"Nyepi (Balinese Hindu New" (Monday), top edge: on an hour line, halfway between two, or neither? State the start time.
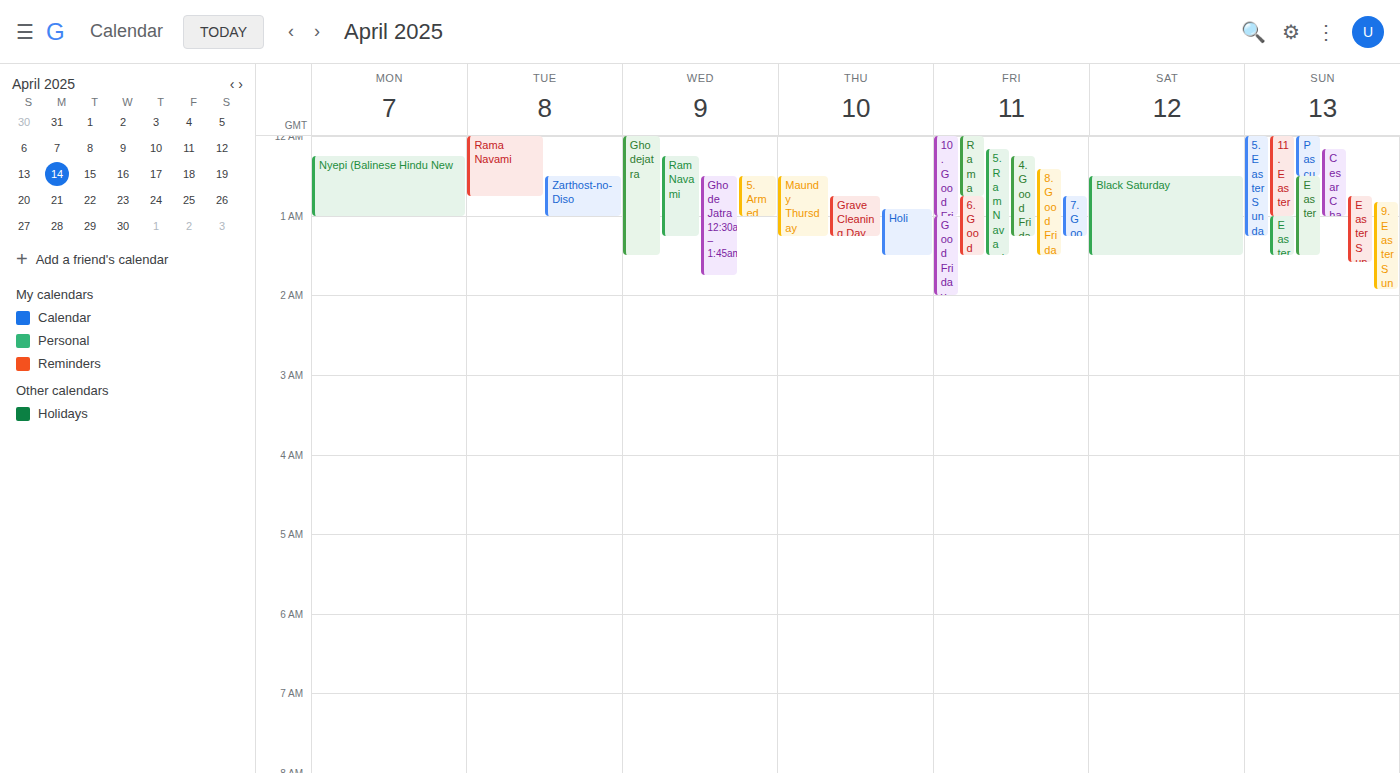
12:15 AM -- neither: a quarter of the way from the 12 AM line to the 1 AM line.